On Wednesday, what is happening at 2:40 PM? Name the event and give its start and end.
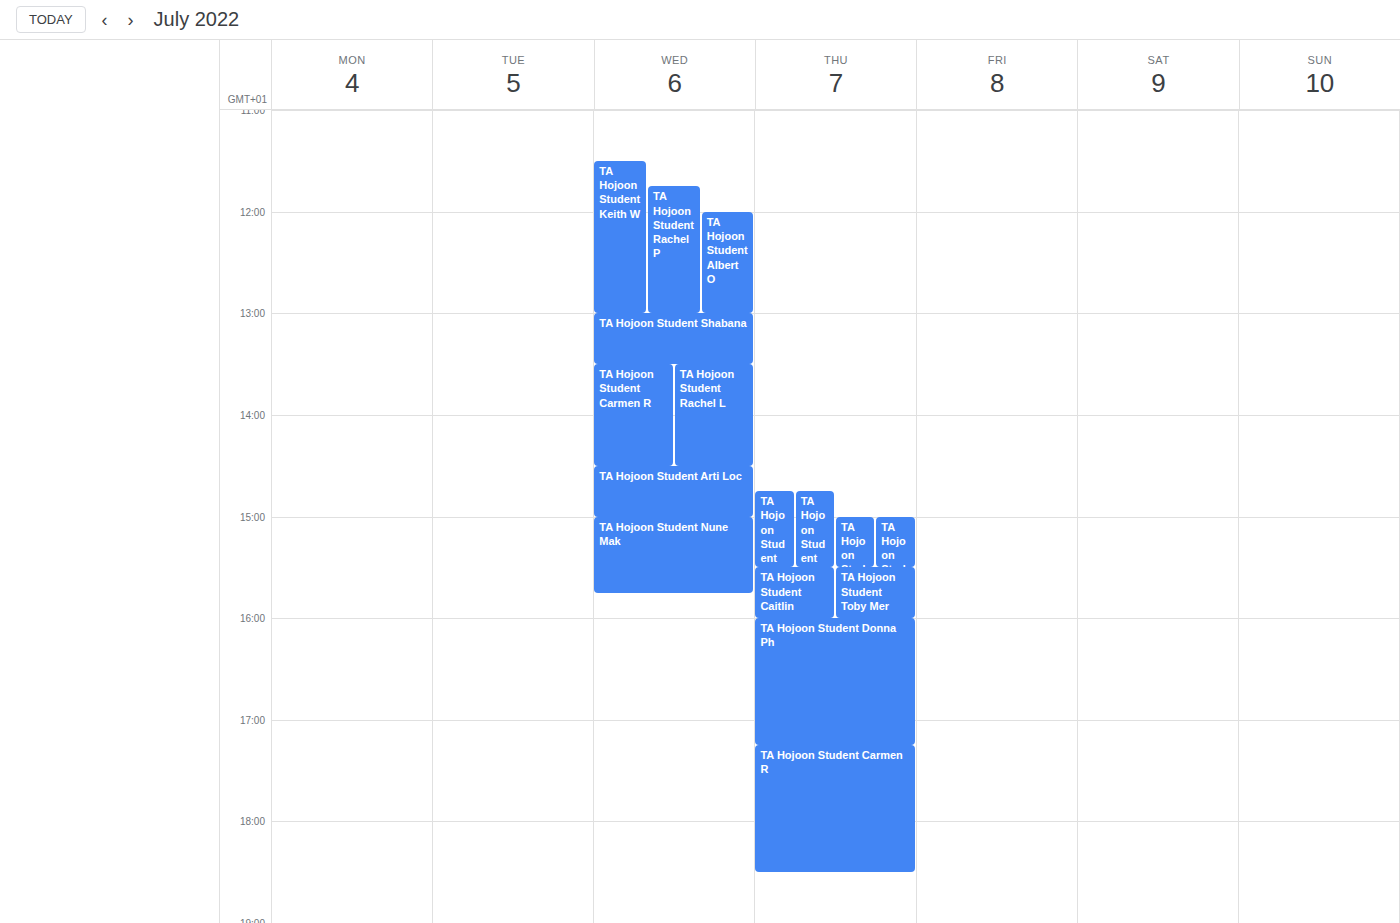
"TA Hojoon Student Arti Loc", 2:30 PM to 3:00 PM